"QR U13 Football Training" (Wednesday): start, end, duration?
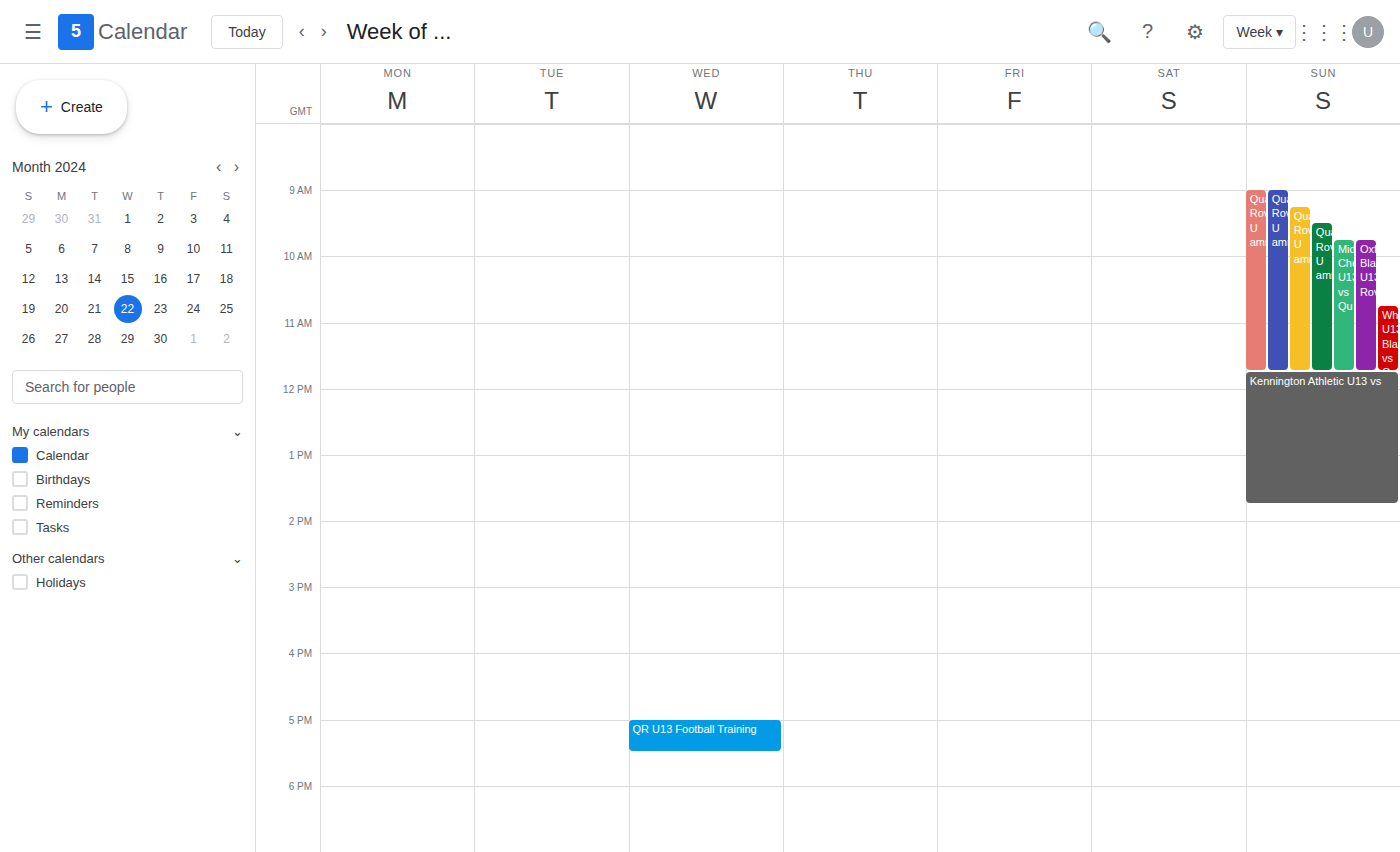
5:00 PM to 5:30 PM, 30 minutes